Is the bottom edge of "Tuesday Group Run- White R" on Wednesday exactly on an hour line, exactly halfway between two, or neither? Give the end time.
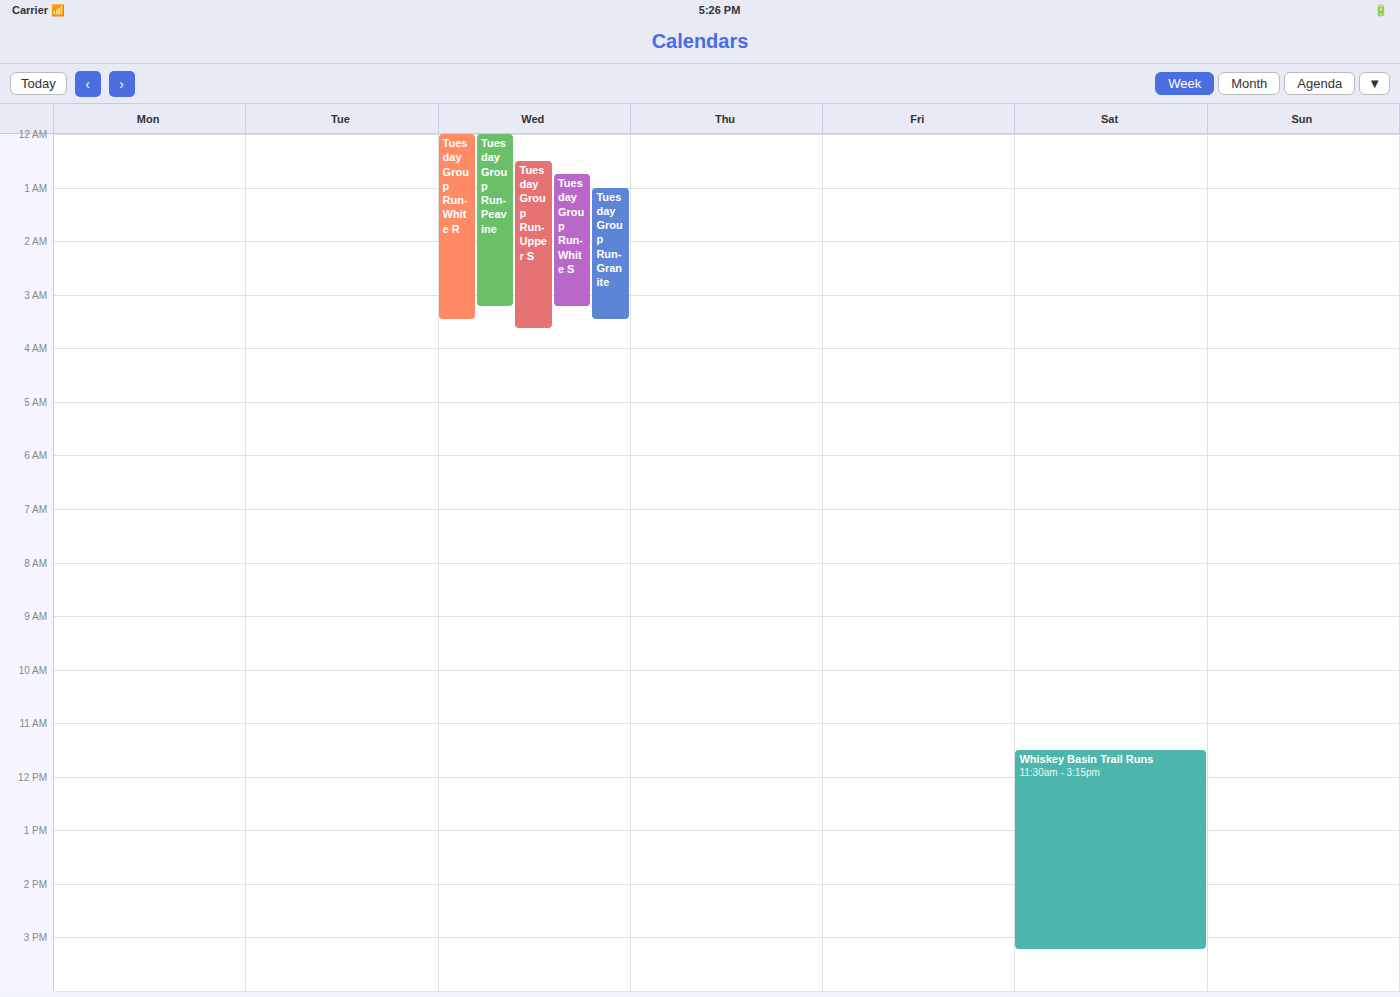
3:30 AM -- halfway between the 3 AM and 4 AM lines.